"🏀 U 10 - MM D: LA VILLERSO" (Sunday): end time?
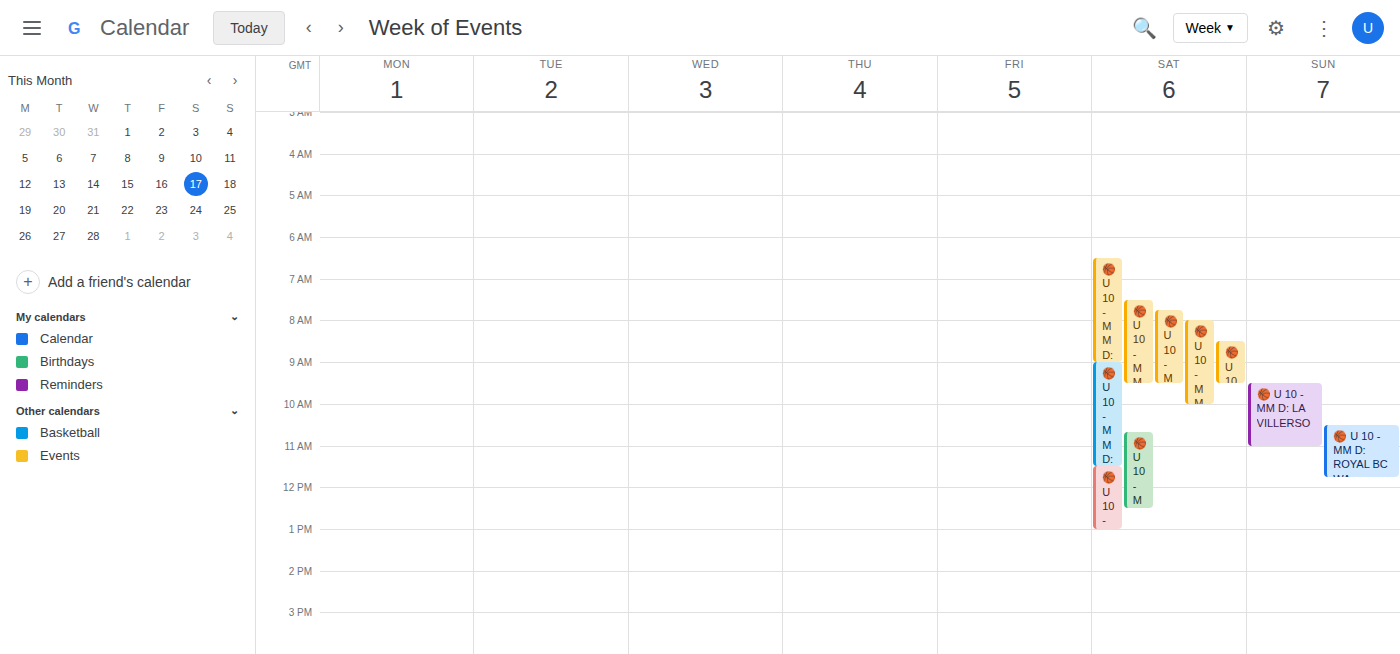
11:00 AM